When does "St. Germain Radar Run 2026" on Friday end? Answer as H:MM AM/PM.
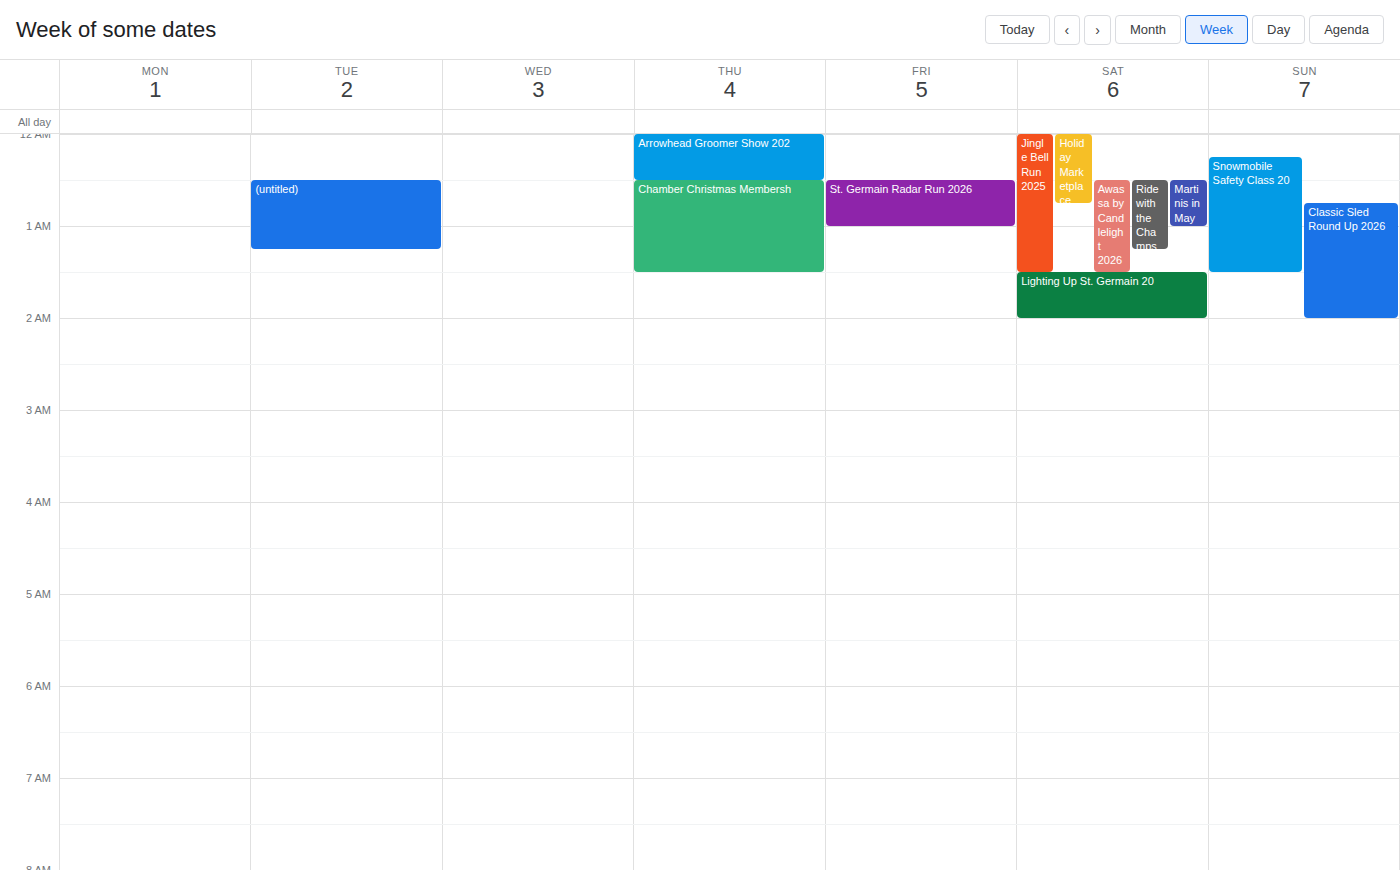
1:00 AM